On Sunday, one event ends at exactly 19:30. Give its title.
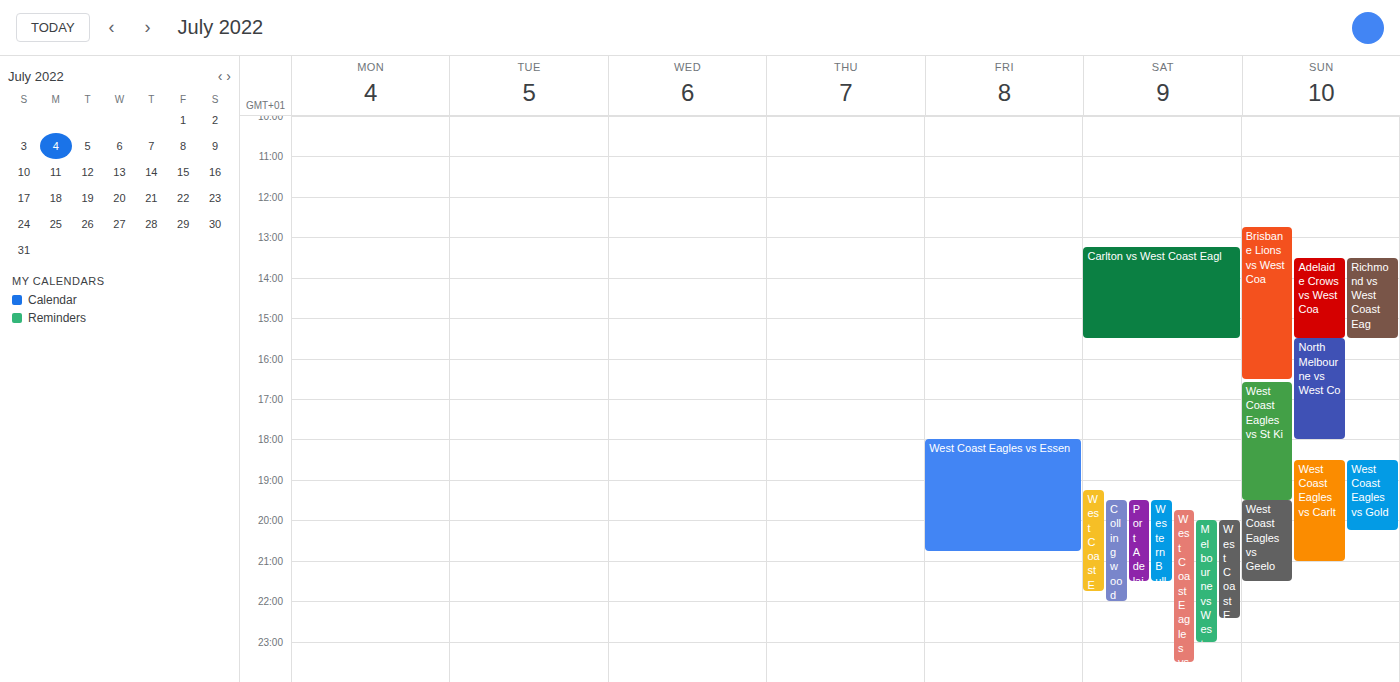
"West Coast Eagles vs St Ki"